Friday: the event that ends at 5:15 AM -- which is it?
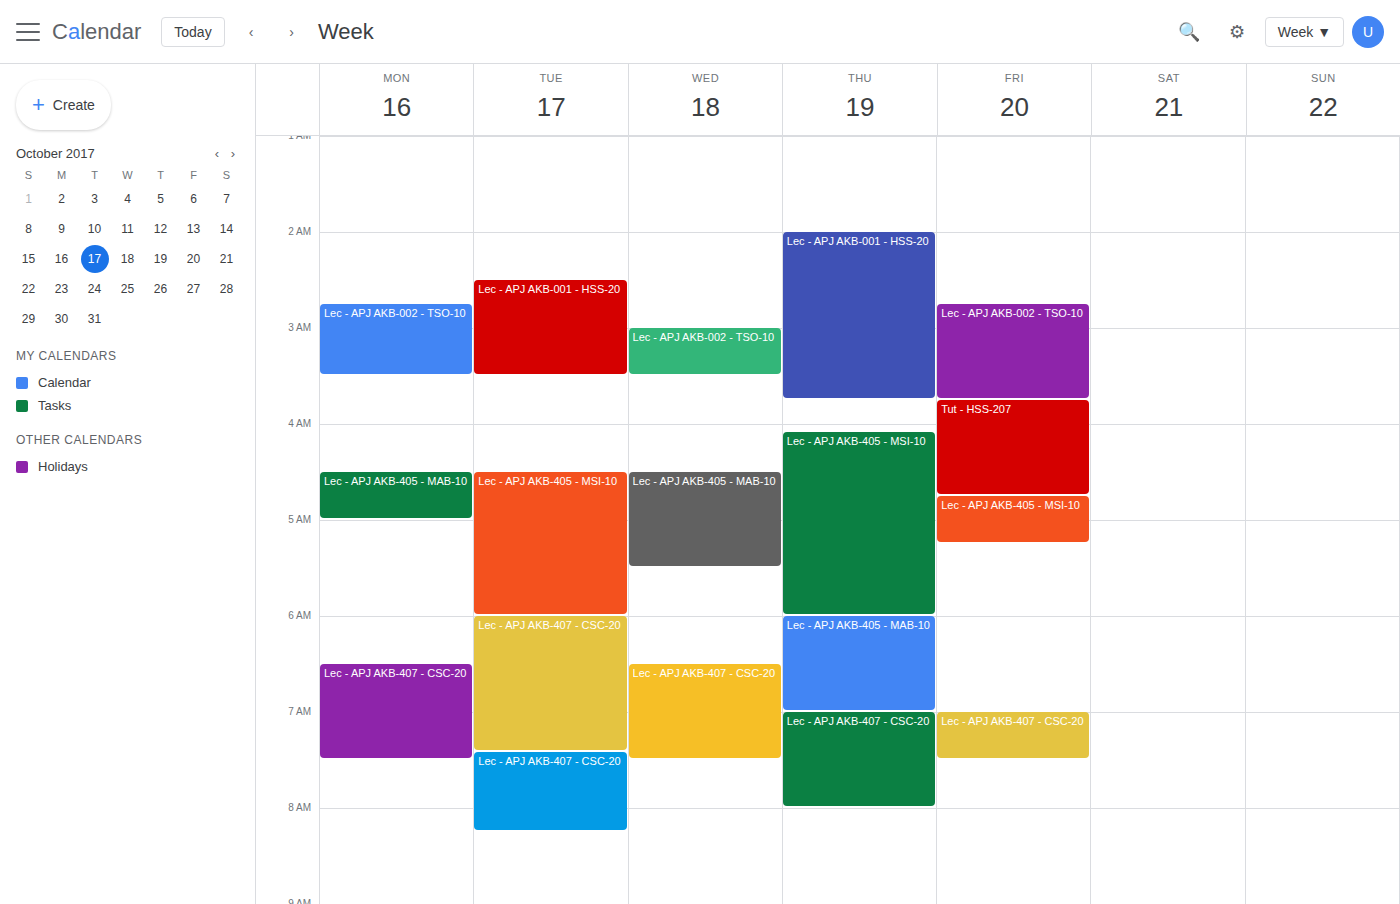
"Lec - APJ AKB-405 - MSI-10"